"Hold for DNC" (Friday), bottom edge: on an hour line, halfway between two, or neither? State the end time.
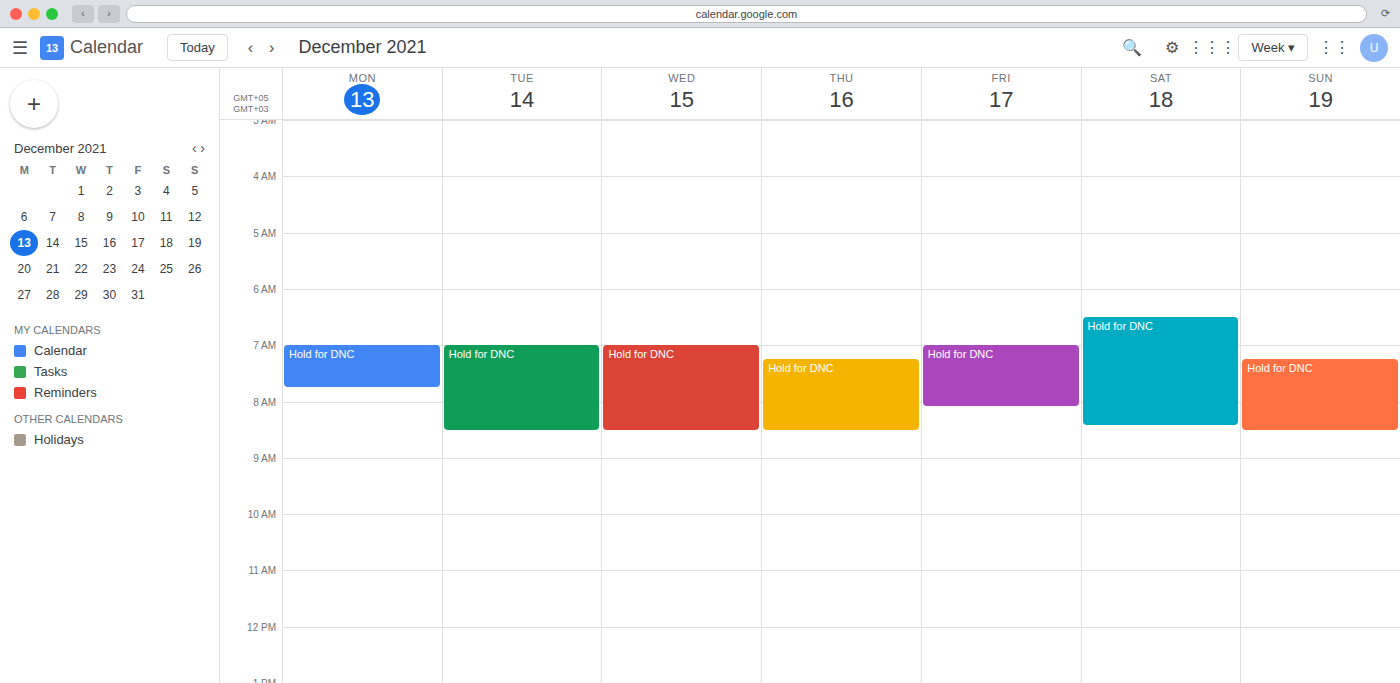
8:05 AM -- neither: 5 minutes below the 8 AM line and 55 minutes above the 9 AM line.